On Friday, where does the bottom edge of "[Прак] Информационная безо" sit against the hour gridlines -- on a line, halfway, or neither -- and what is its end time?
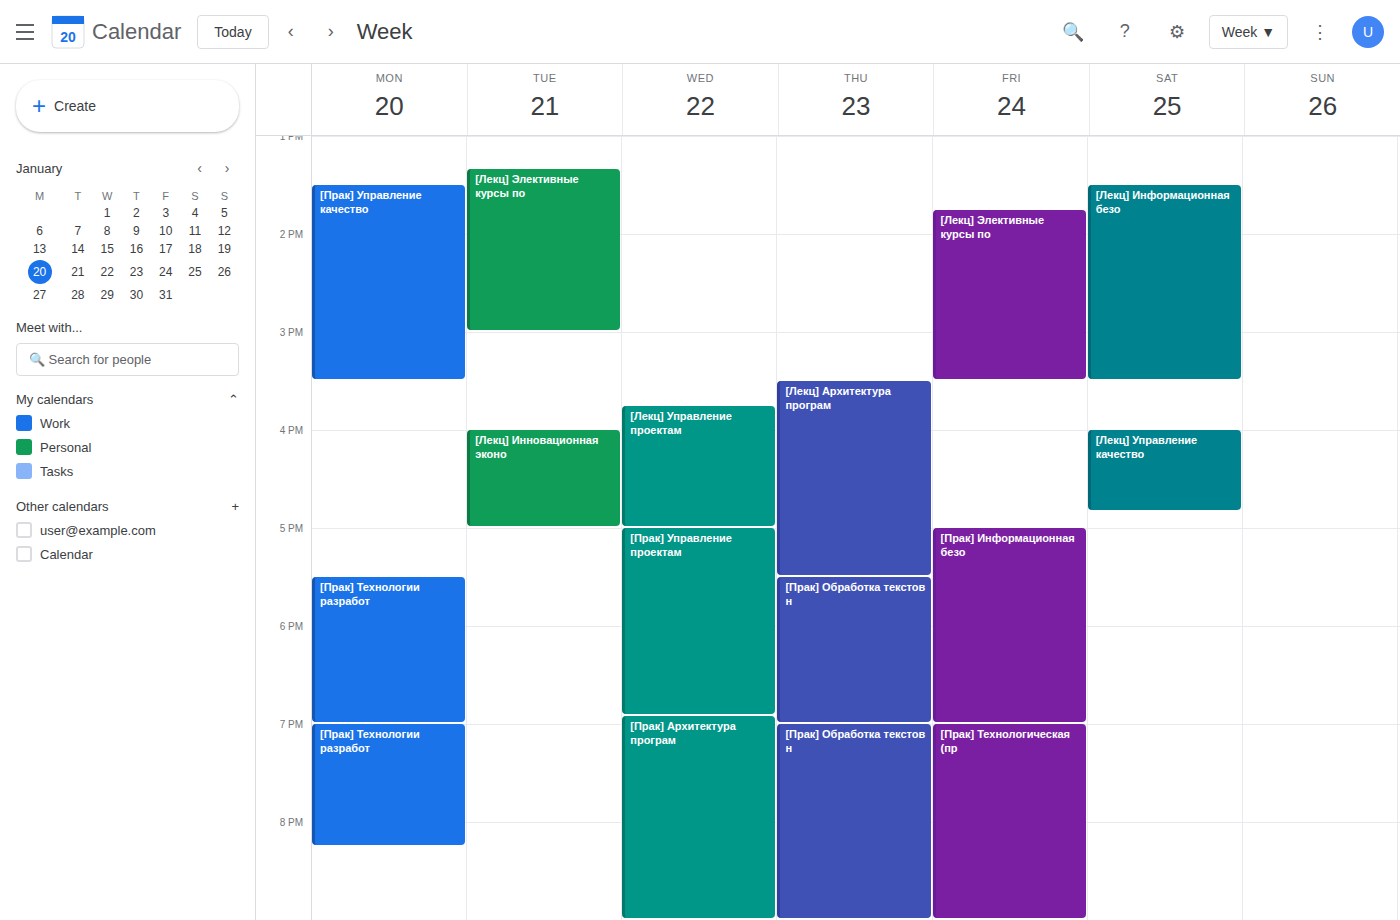
7:00 PM -- exactly on the 7 PM line.